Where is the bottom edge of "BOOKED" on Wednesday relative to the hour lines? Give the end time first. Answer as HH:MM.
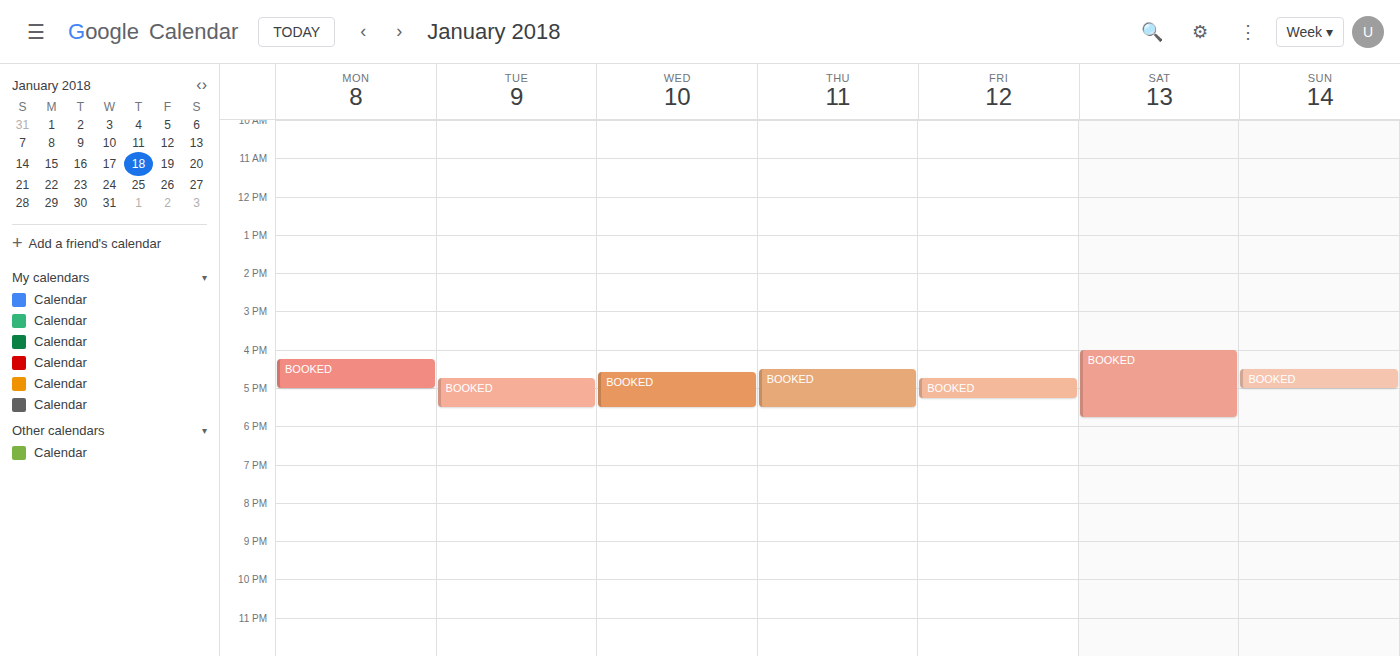
17:30 -- halfway between the 17:00 and 18:00 lines.